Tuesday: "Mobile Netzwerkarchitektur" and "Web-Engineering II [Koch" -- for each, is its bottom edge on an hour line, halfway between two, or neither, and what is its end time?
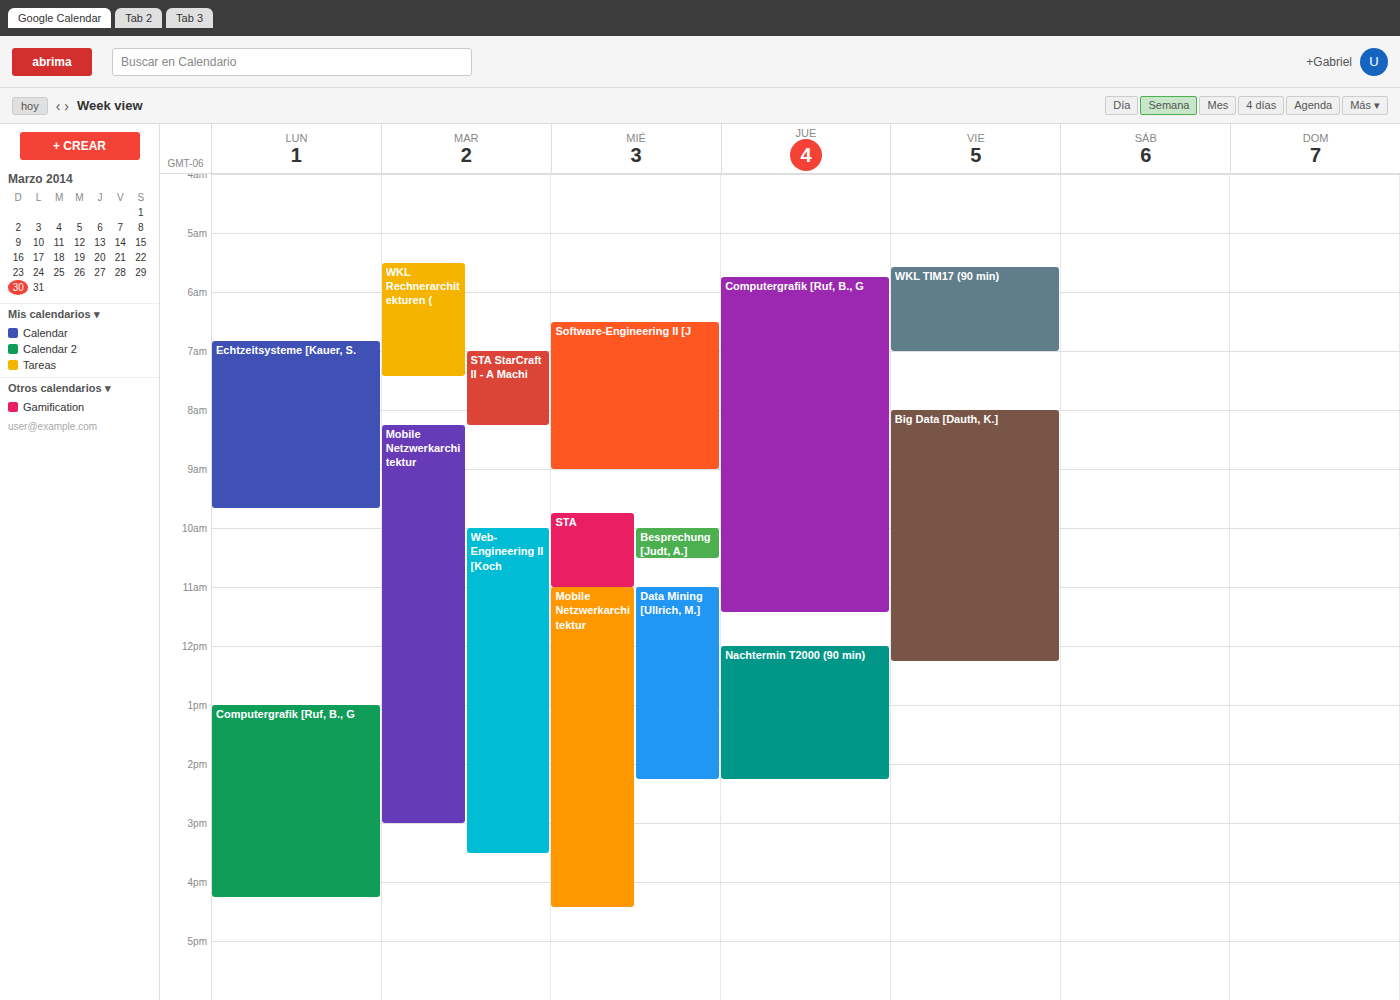
"Mobile Netzwerkarchitektur": 3:00 PM, exactly on the 3 PM line. "Web-Engineering II [Koch": 3:30 PM, halfway between the 3 PM and 4 PM lines.